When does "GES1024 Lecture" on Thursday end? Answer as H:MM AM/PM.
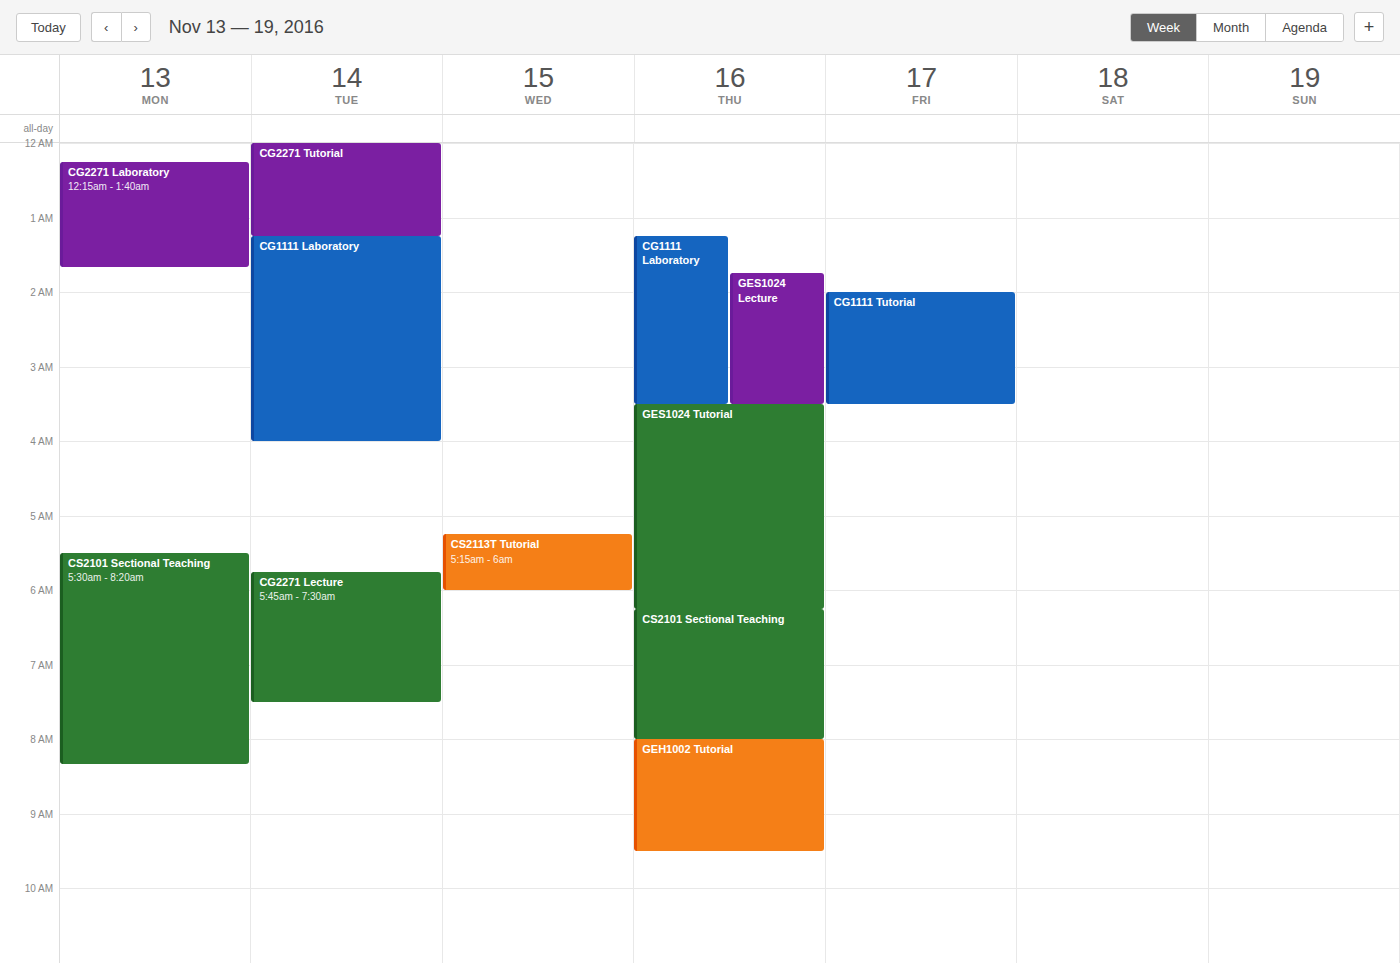
3:30 AM